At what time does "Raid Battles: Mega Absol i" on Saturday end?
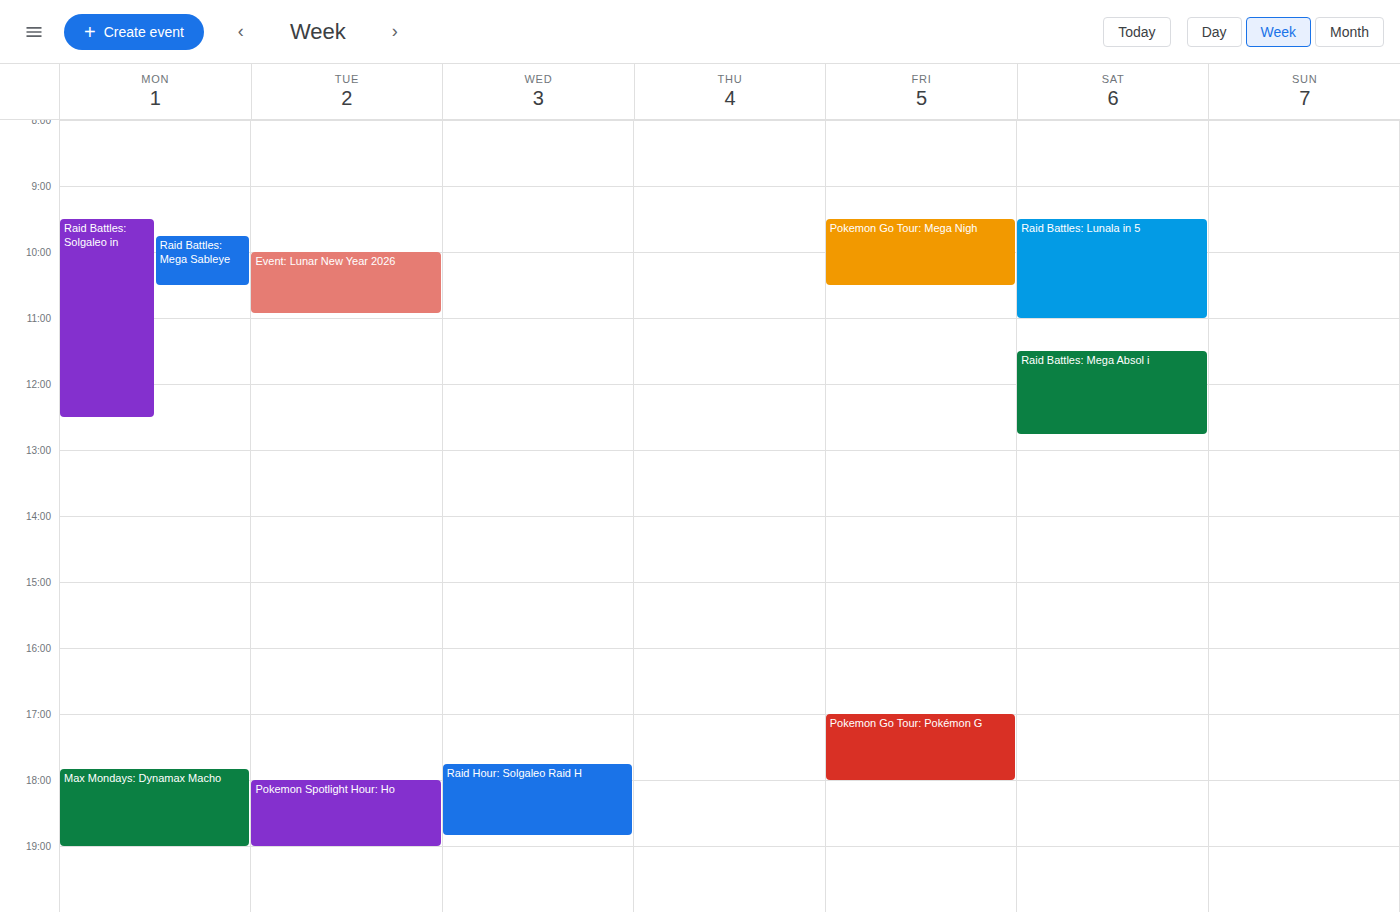
12:45 PM